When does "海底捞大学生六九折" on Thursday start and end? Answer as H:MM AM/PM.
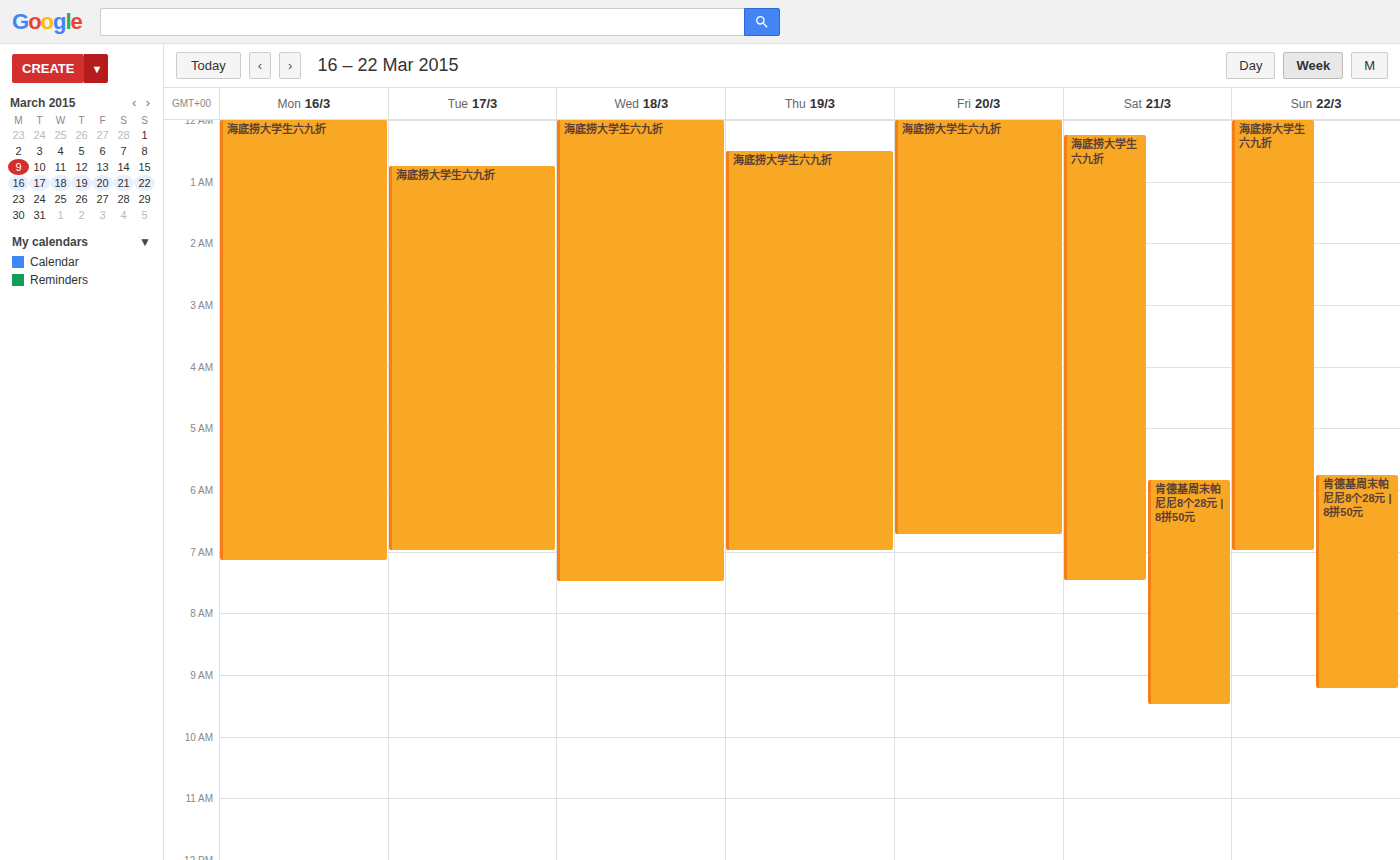
12:30 AM to 7:00 AM